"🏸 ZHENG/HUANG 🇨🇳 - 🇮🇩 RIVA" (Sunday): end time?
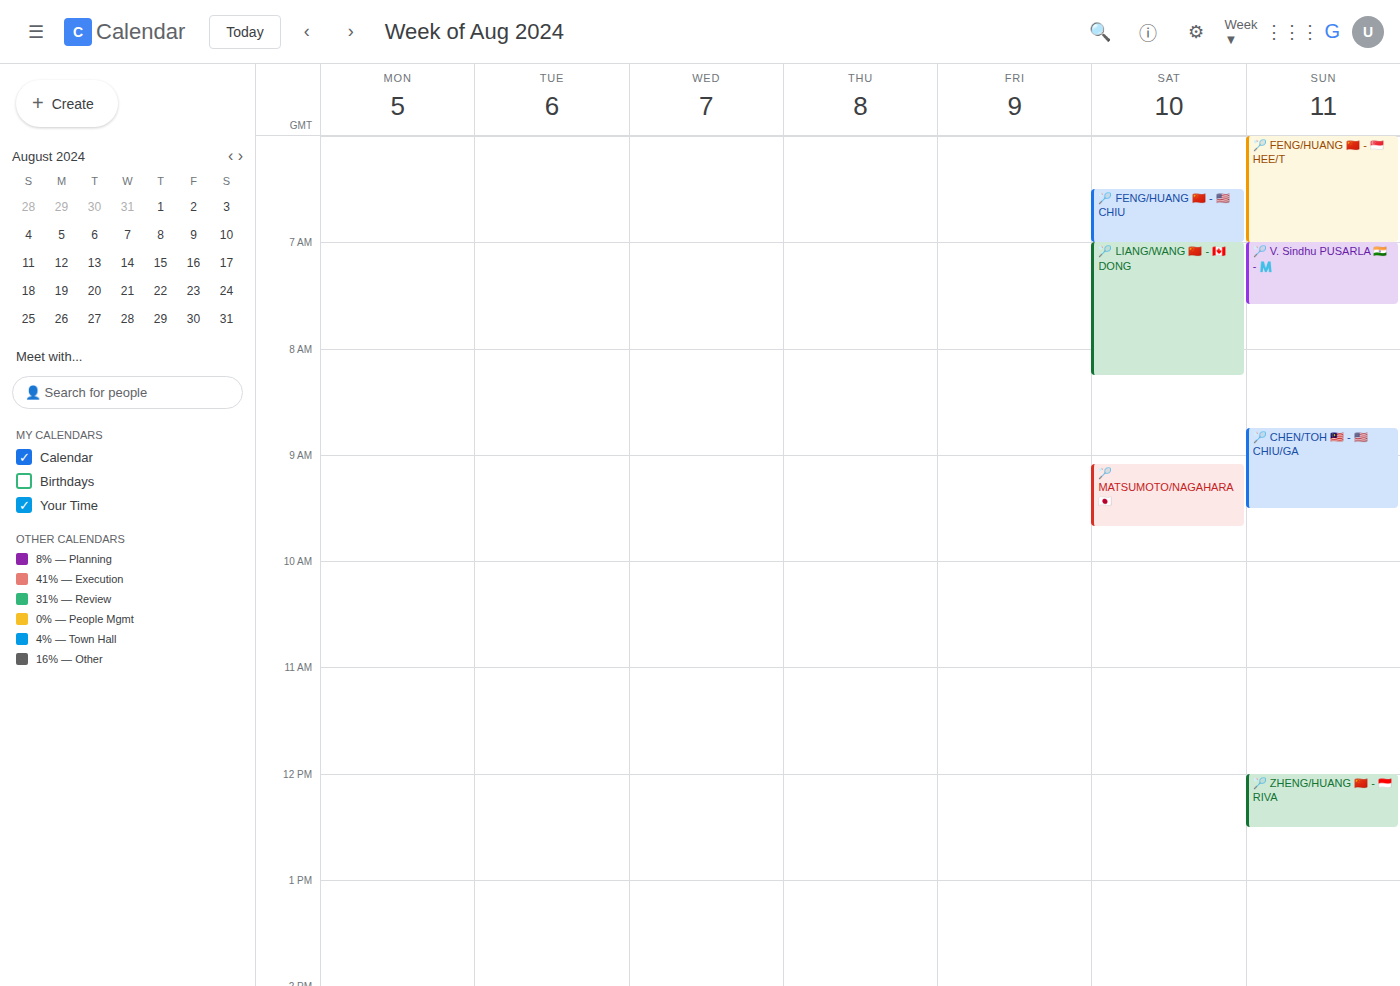
12:30 PM